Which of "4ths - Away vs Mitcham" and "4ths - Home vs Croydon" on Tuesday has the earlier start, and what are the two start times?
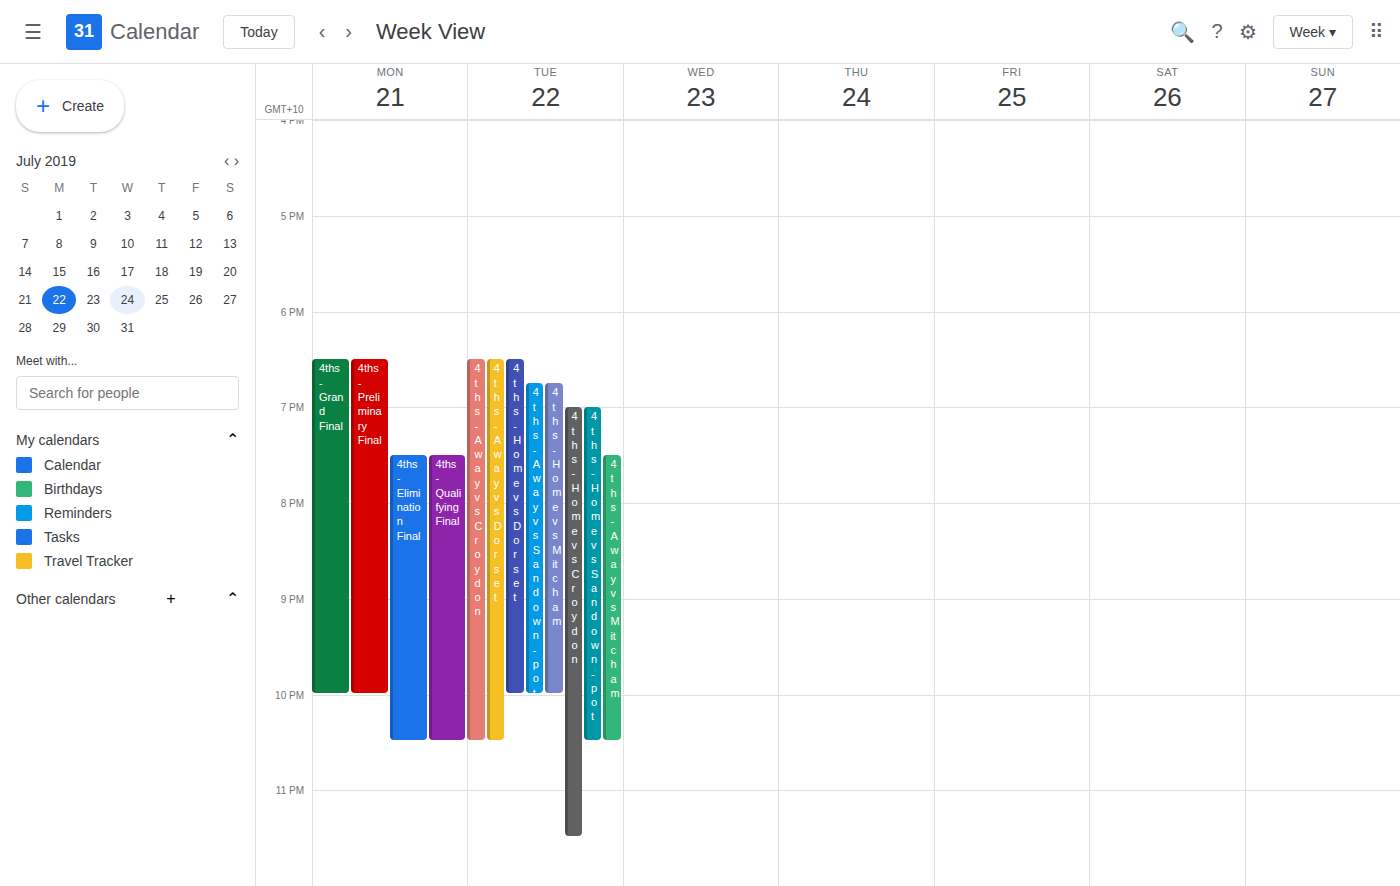
"4ths - Home vs Croydon" 7:00 PM; "4ths - Away vs Mitcham" 7:30 PM.